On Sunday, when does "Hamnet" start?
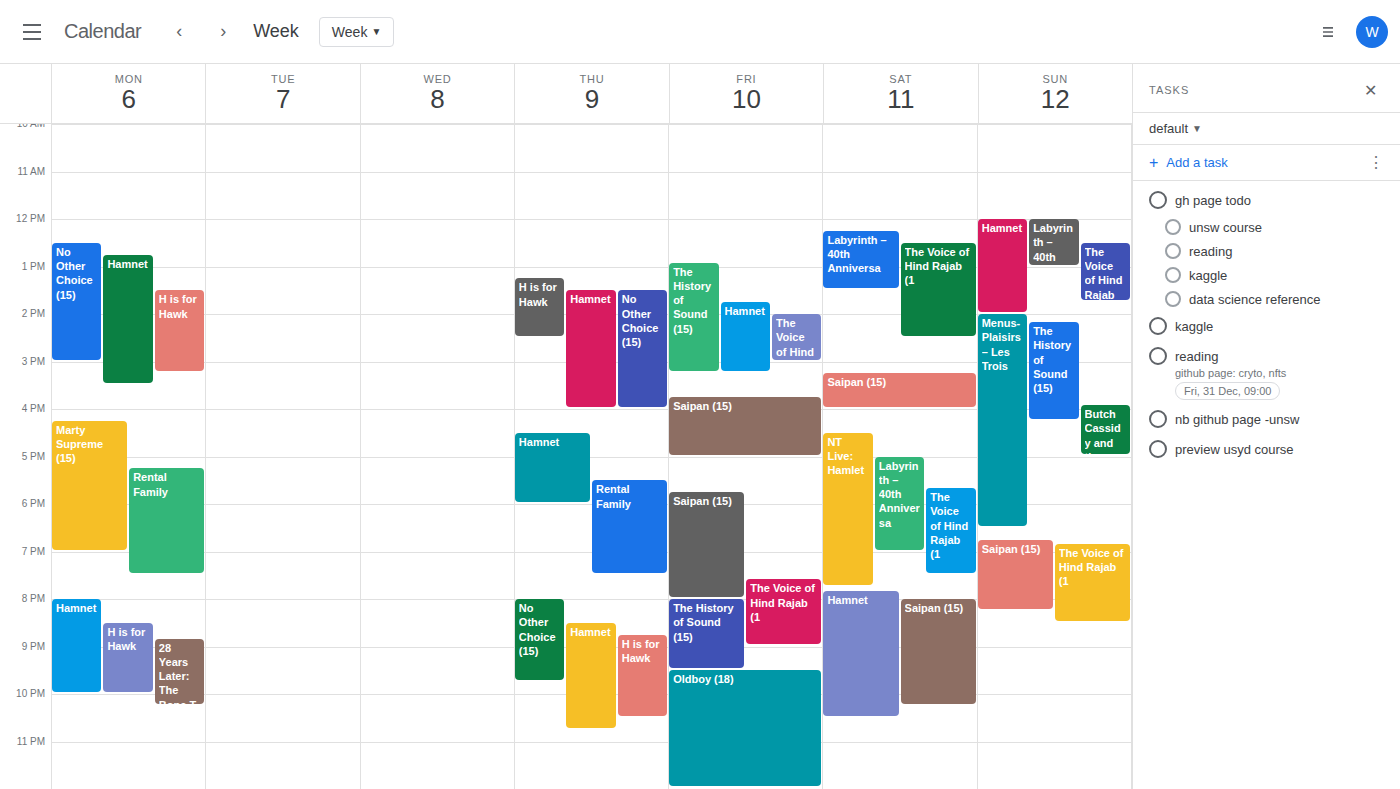
12:00 PM